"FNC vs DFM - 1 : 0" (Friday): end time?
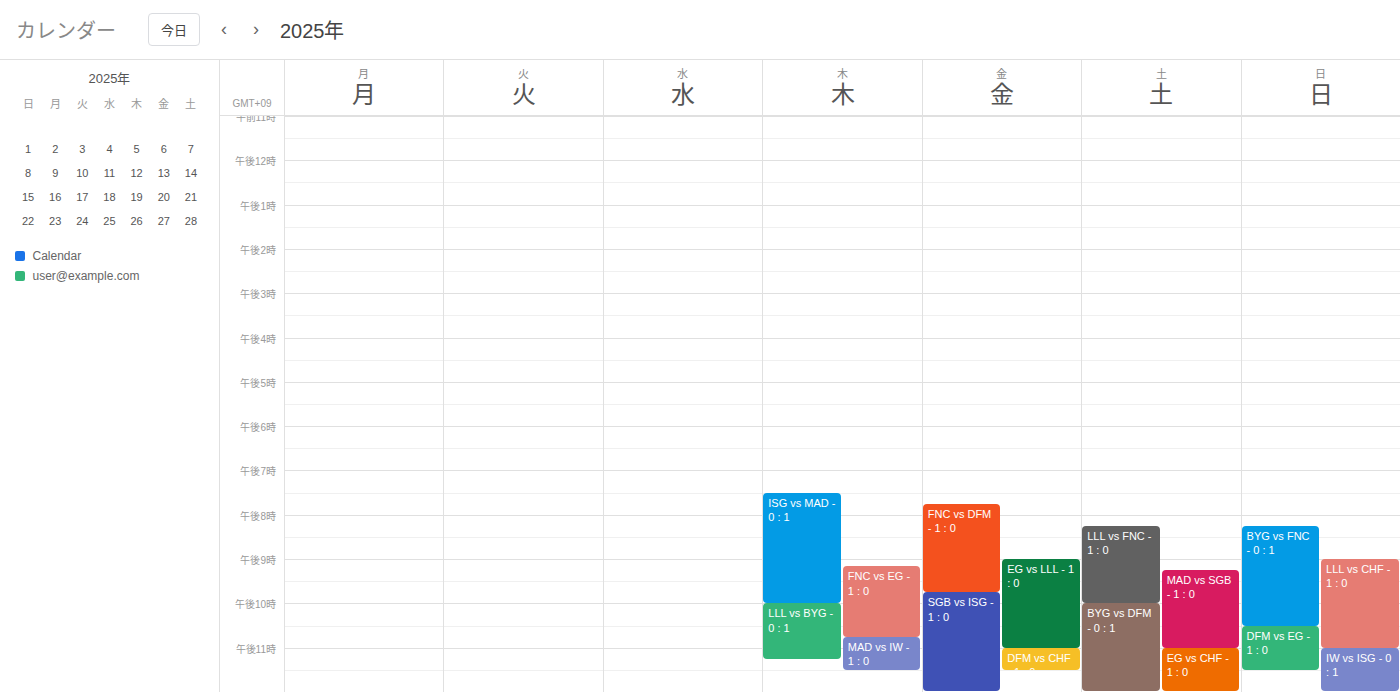
9:45 PM